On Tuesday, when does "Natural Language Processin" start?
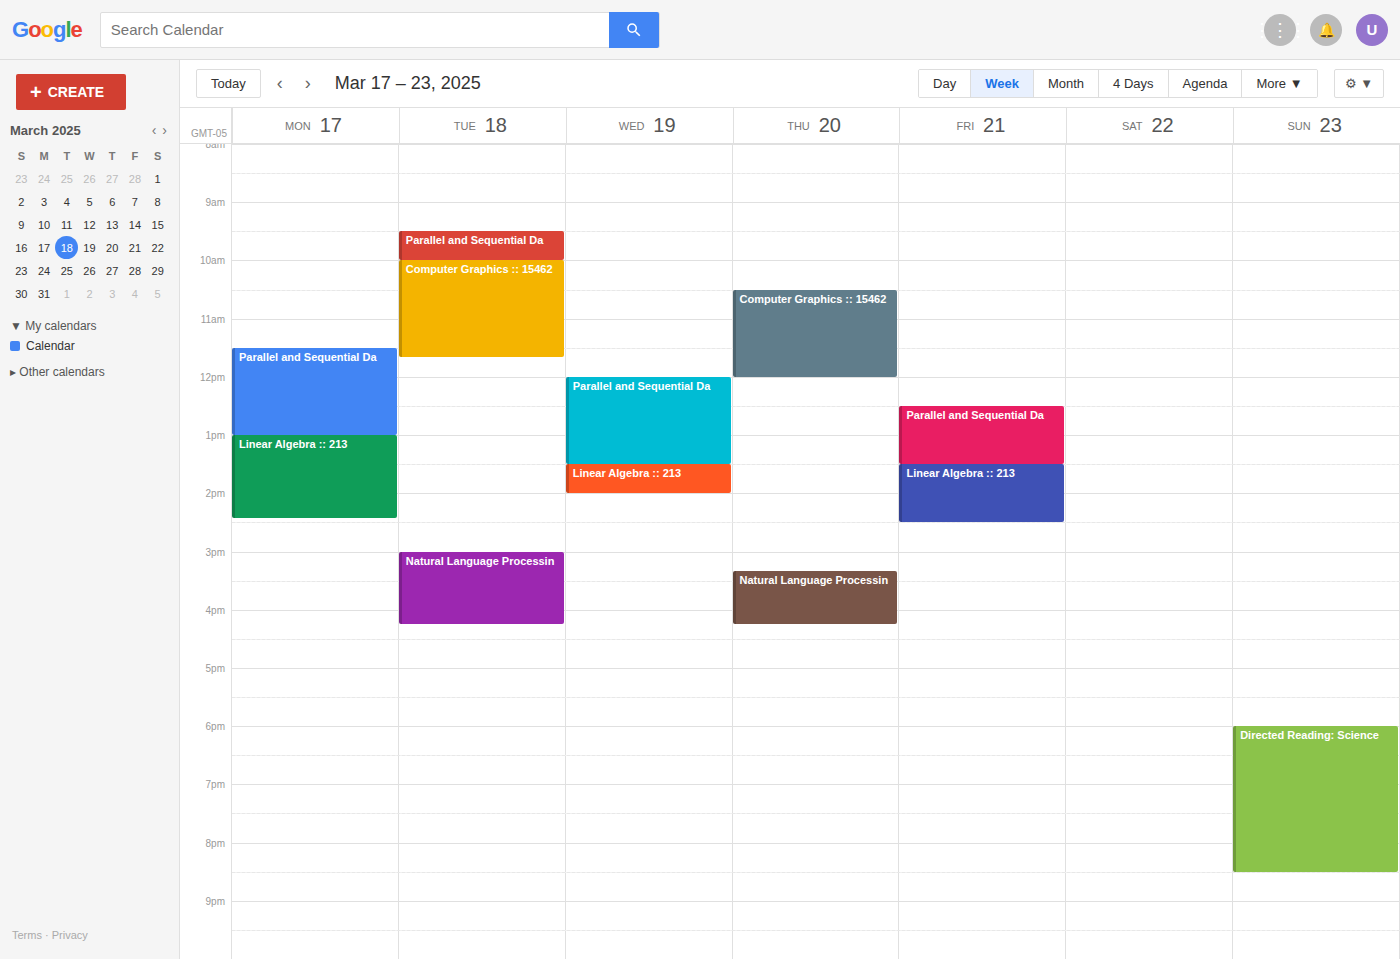
3:00 PM